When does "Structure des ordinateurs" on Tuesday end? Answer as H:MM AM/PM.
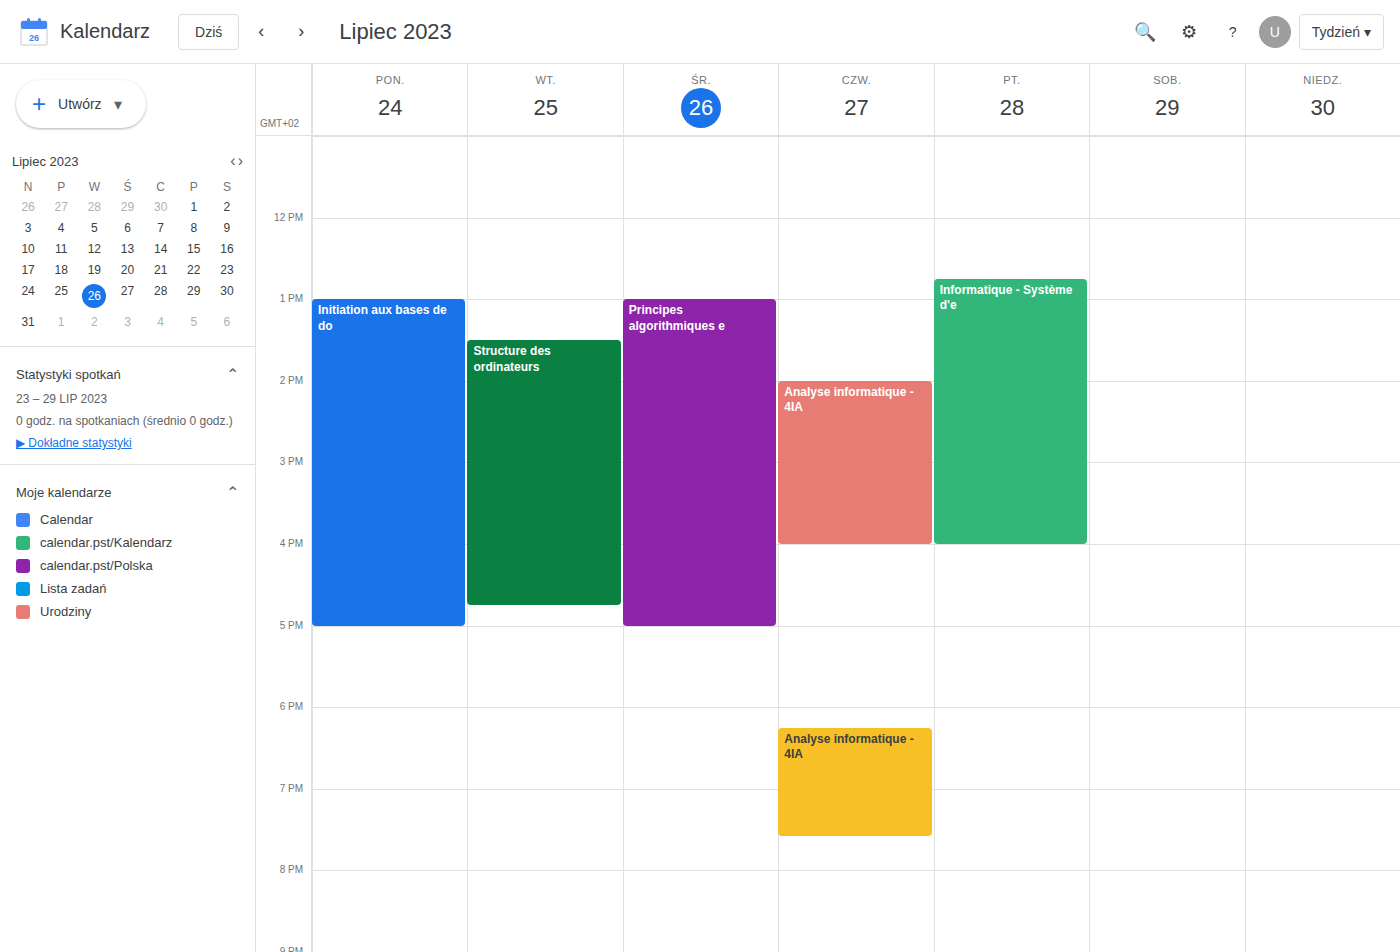
4:45 PM